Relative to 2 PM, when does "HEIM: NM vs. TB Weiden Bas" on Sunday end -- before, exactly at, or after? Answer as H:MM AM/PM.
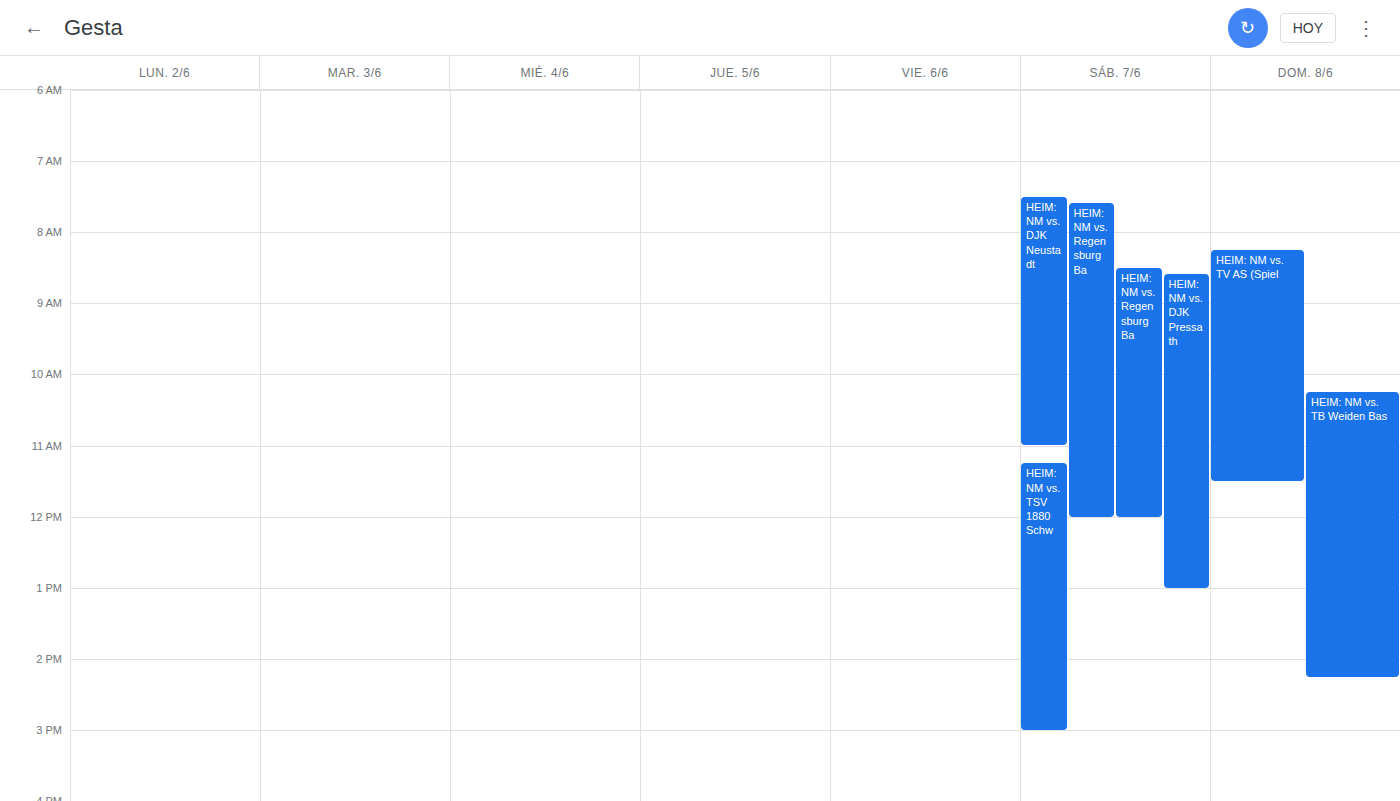
2:15 PM -- after 2 PM, 15 minutes below the 2 PM line.